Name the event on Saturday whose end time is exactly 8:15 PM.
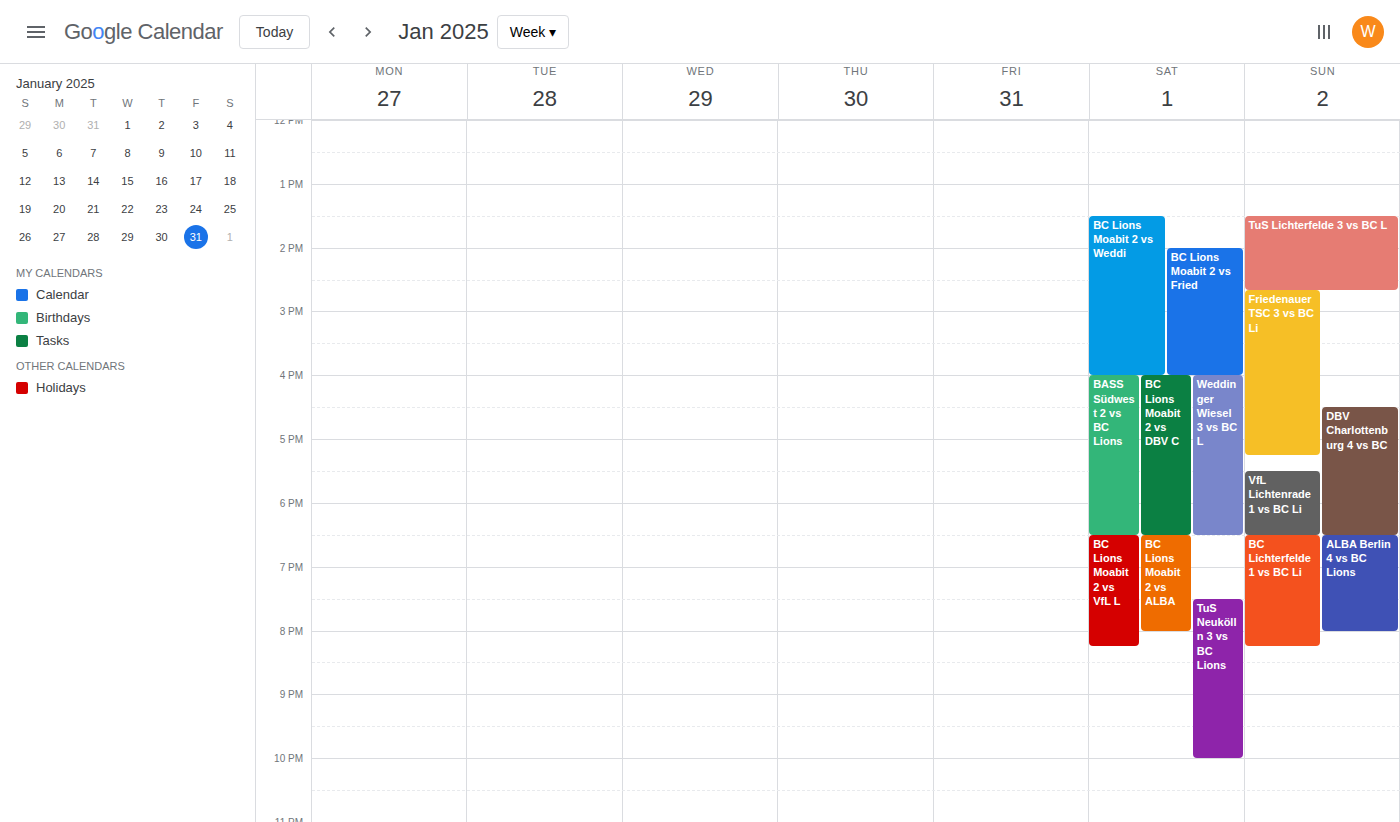
"BC Lions Moabit 2 vs VfL L"